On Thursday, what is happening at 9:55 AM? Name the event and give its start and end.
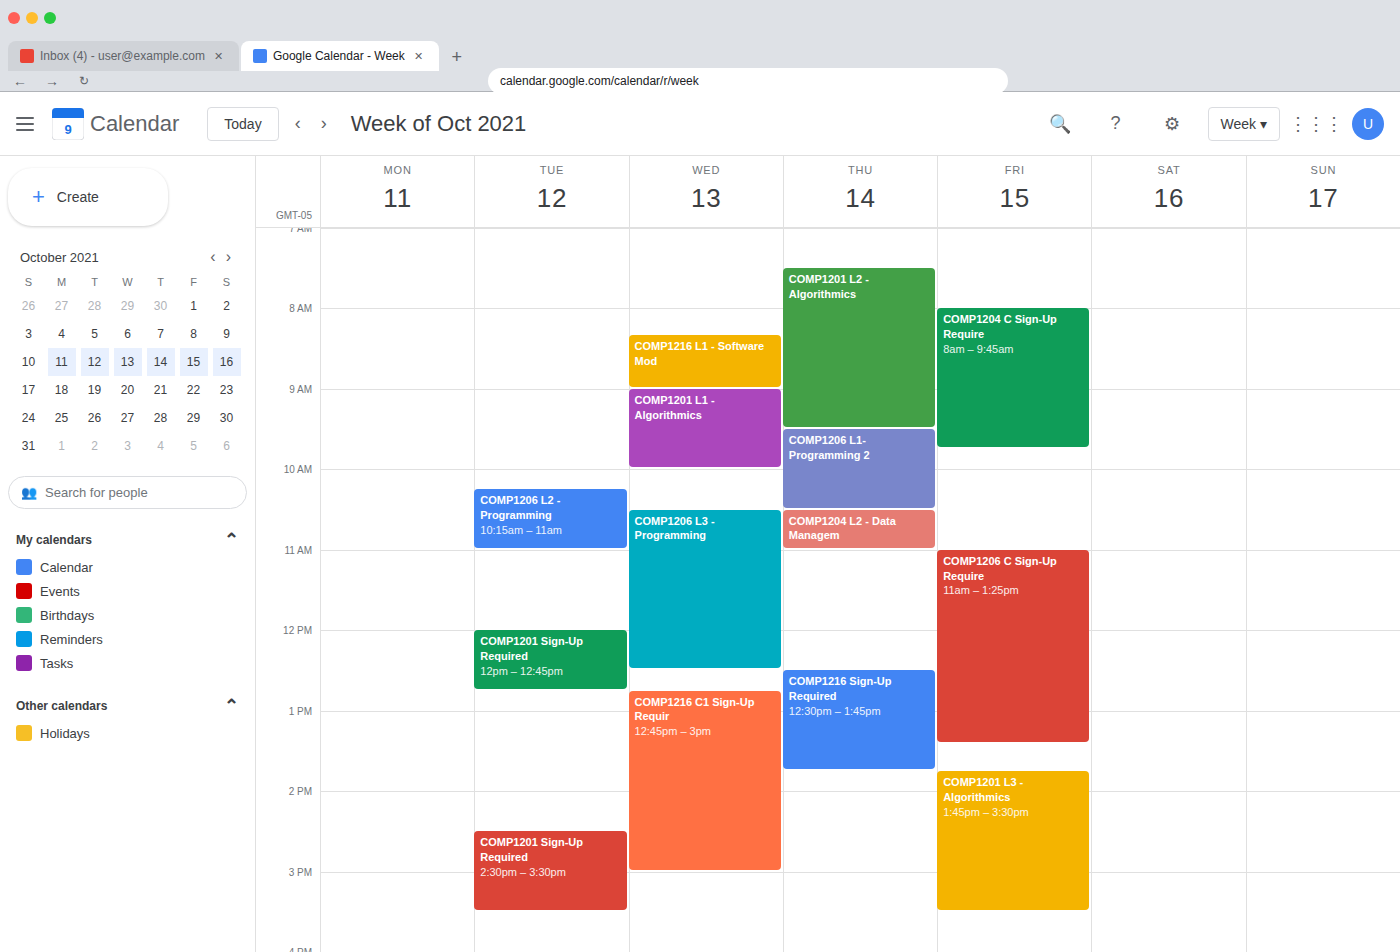
"COMP1206 L1- Programming 2", 9:30 AM to 10:30 AM